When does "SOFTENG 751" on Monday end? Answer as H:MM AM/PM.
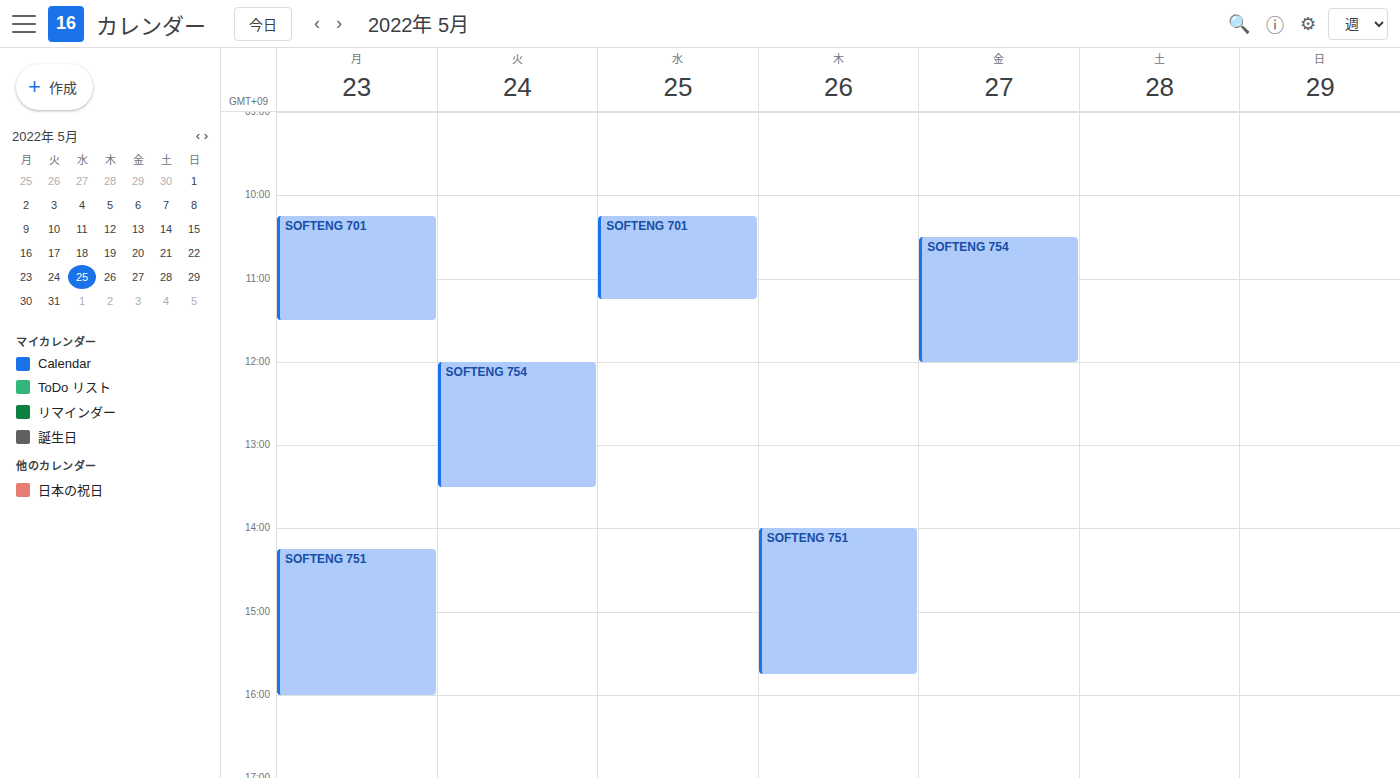
4:00 PM